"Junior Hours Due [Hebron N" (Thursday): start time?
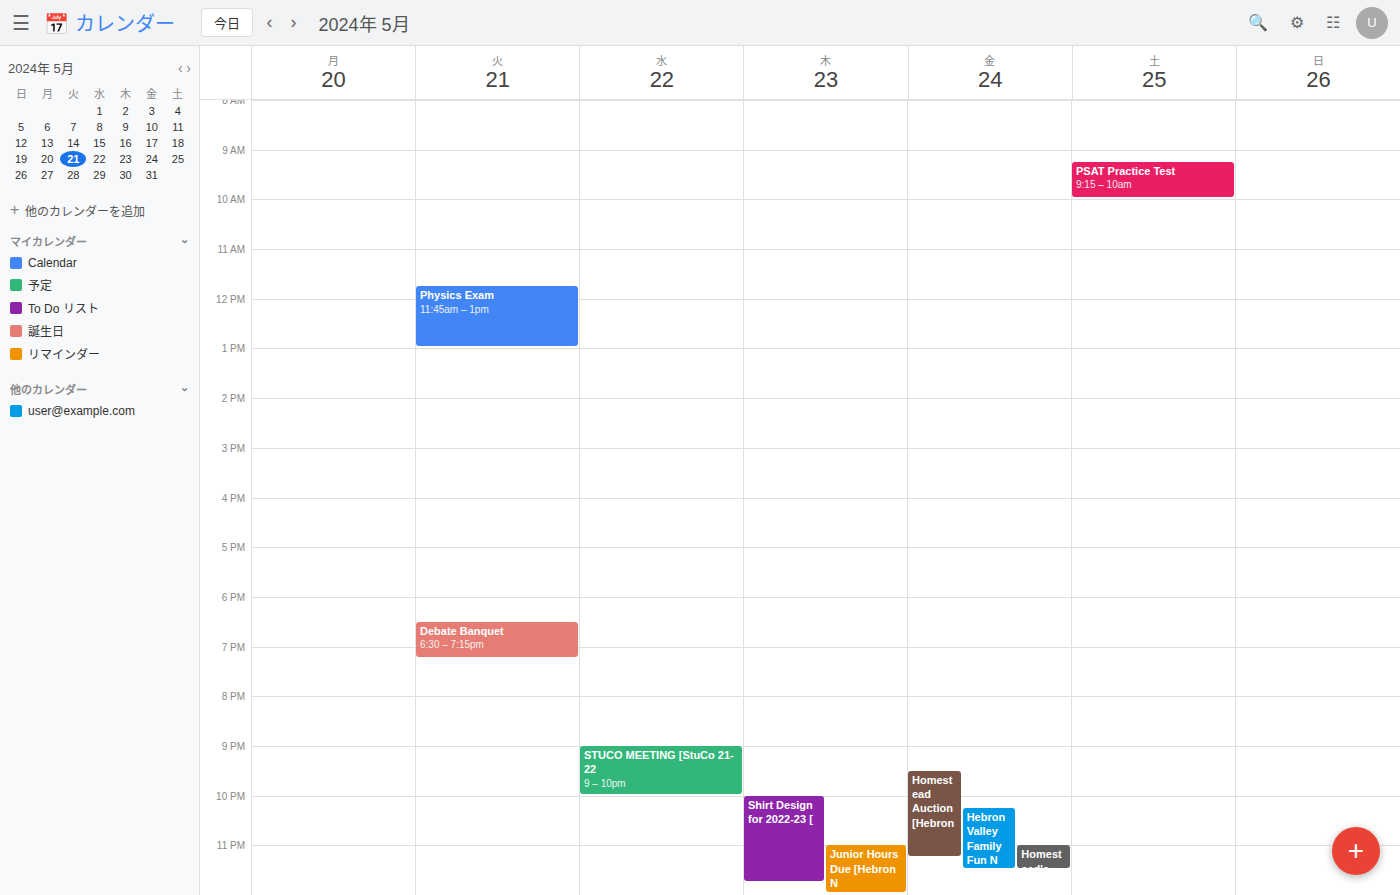
11:00 PM